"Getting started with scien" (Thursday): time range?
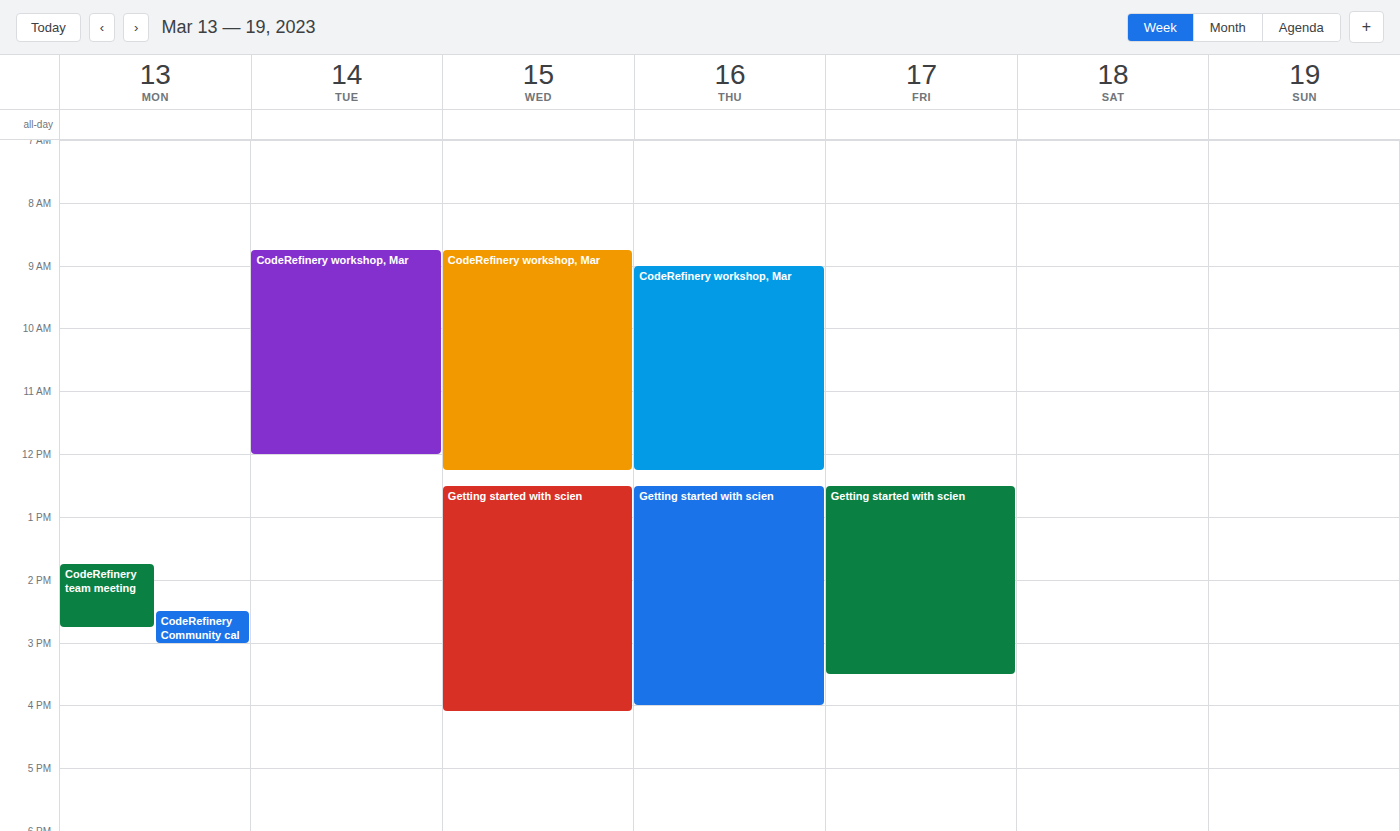
12:30 PM to 4:00 PM